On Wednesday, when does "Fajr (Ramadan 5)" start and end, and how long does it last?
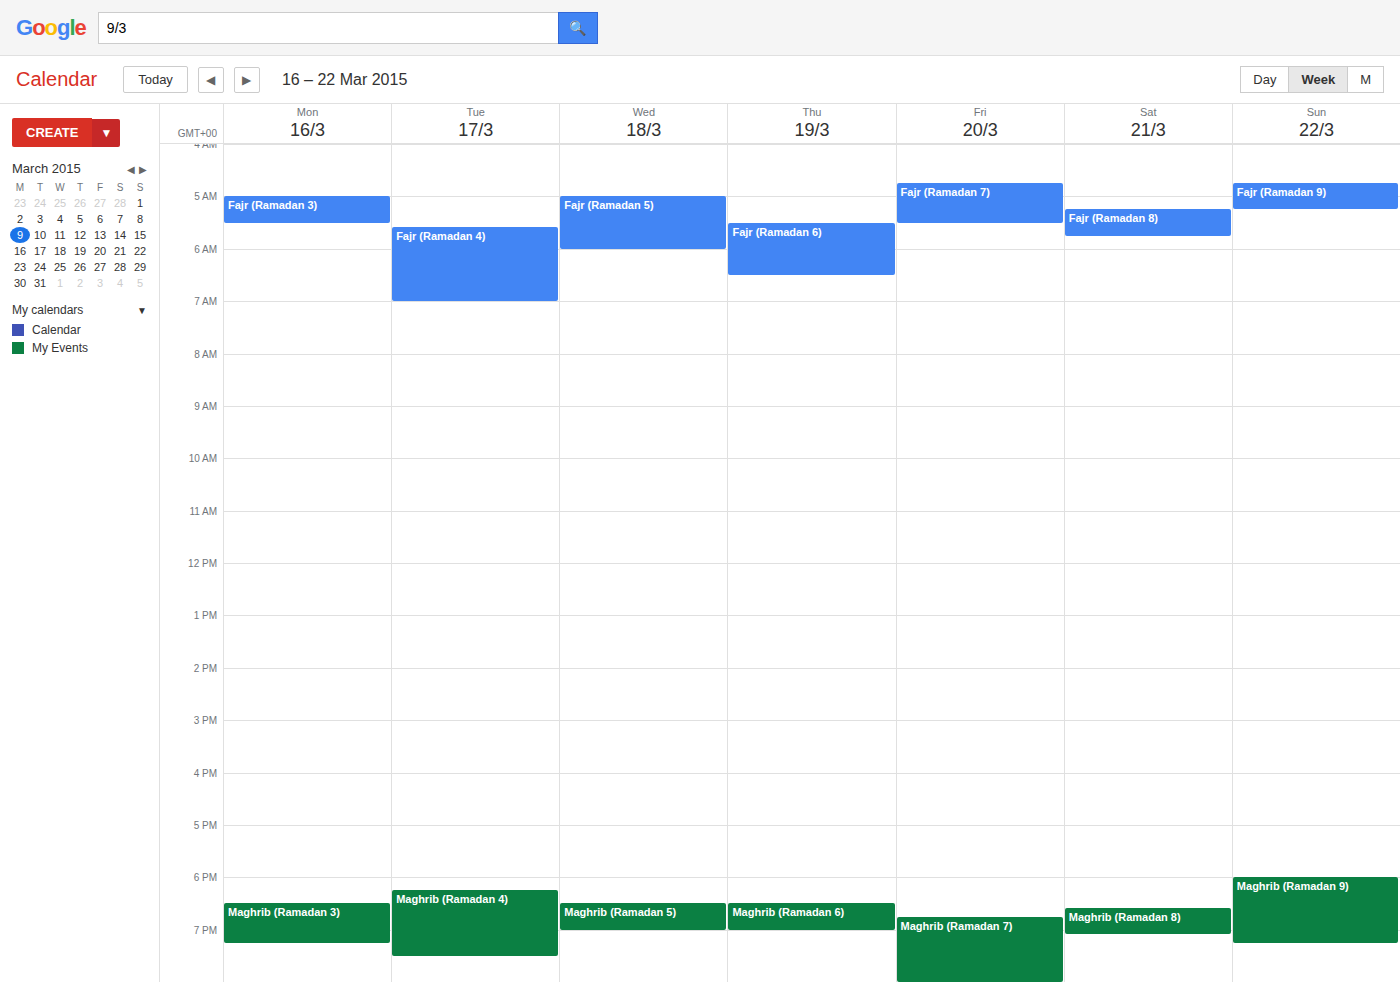
5:00 AM to 6:00 AM, 1 hour